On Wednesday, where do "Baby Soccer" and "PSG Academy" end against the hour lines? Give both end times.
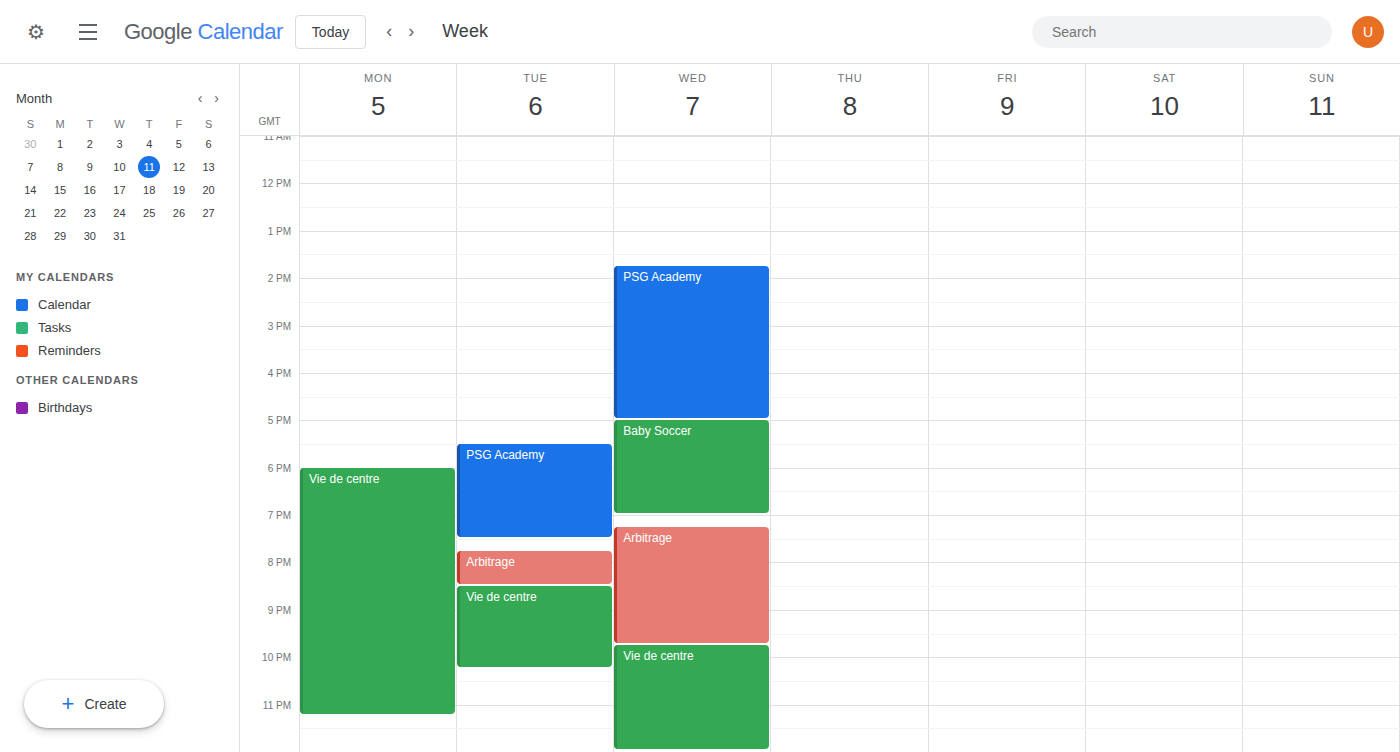
"Baby Soccer": 7:00 PM, exactly on the 7 PM line. "PSG Academy": 5:00 PM, exactly on the 5 PM line.